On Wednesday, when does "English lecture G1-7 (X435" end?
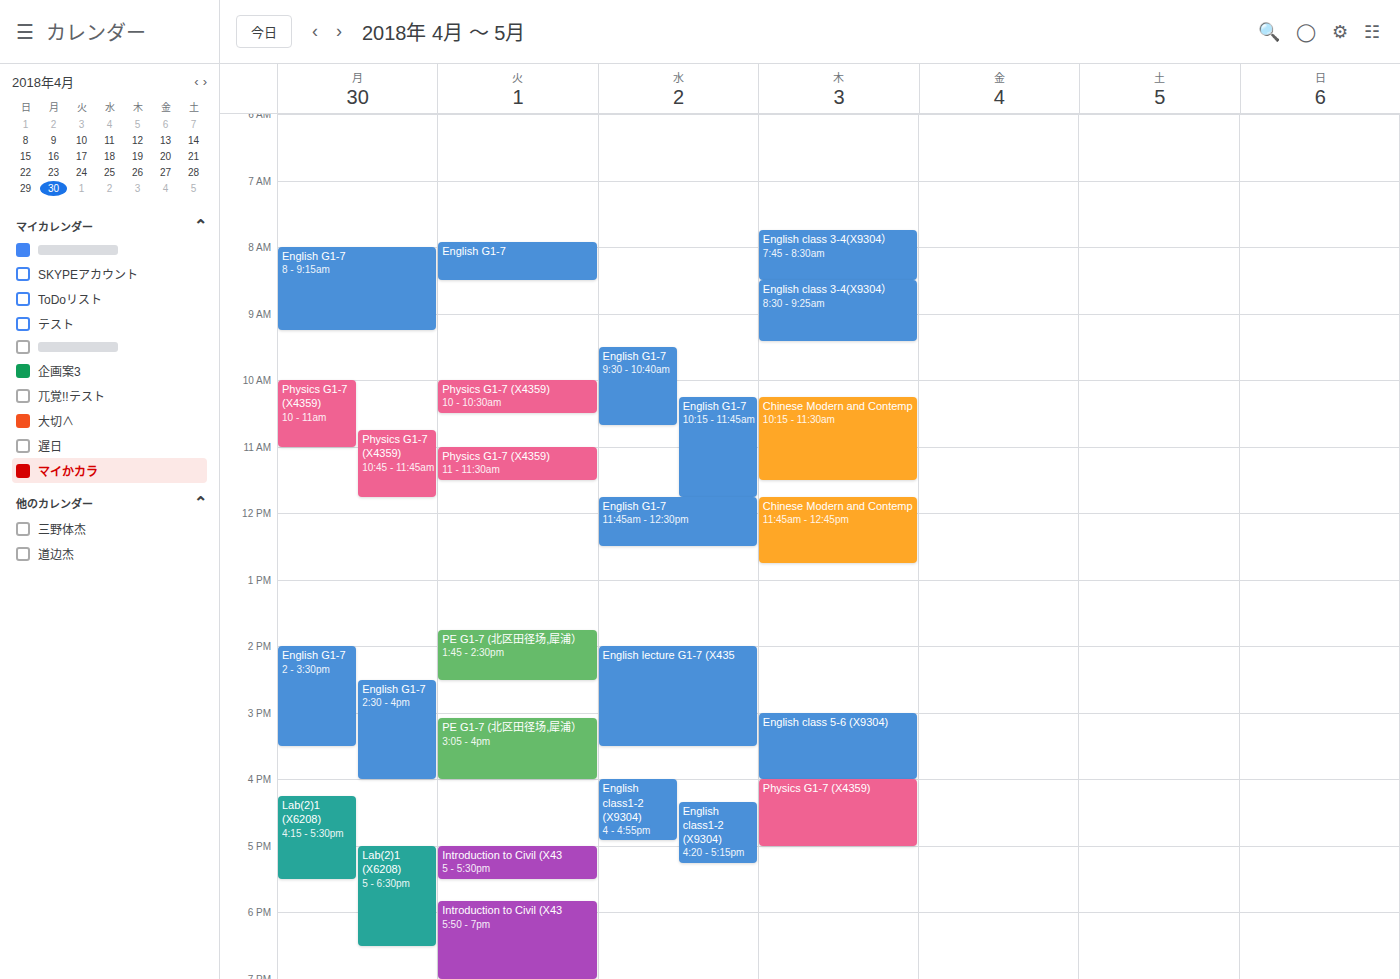
15:30